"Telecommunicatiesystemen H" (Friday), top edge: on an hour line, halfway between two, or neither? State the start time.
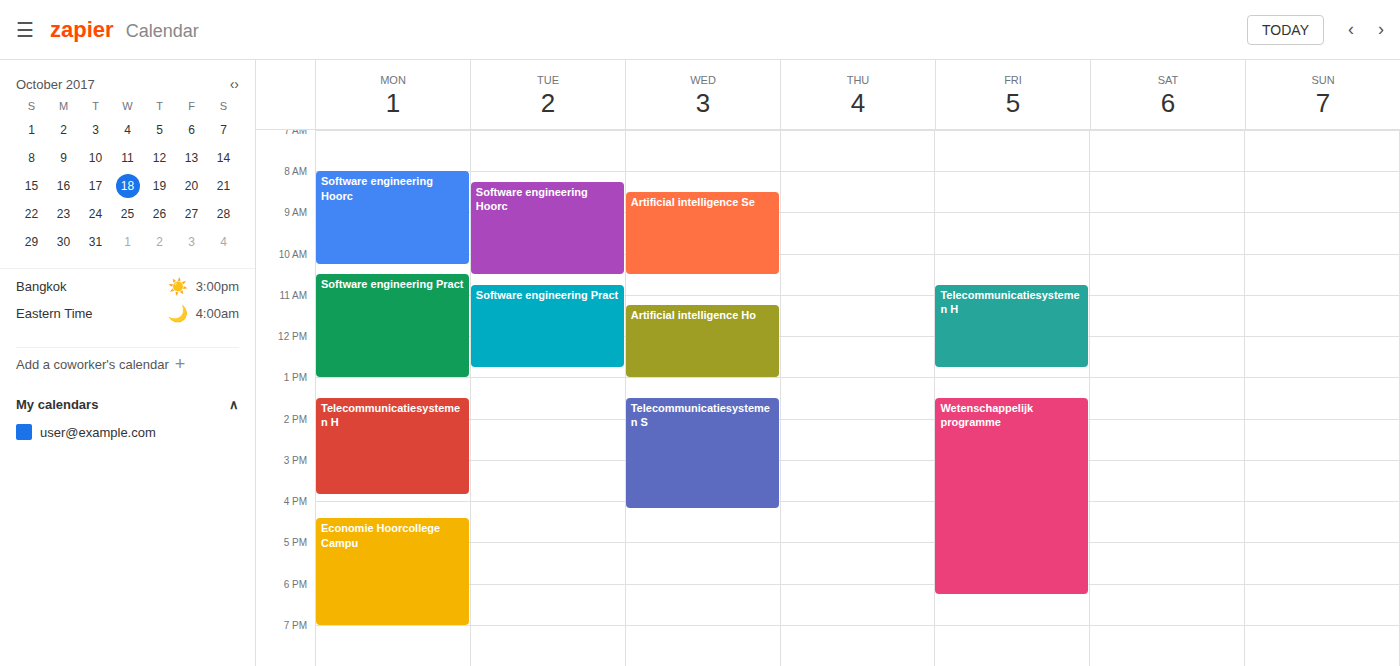
10:45 AM -- neither: three quarters of the way from the 10 AM line to the 11 AM line.